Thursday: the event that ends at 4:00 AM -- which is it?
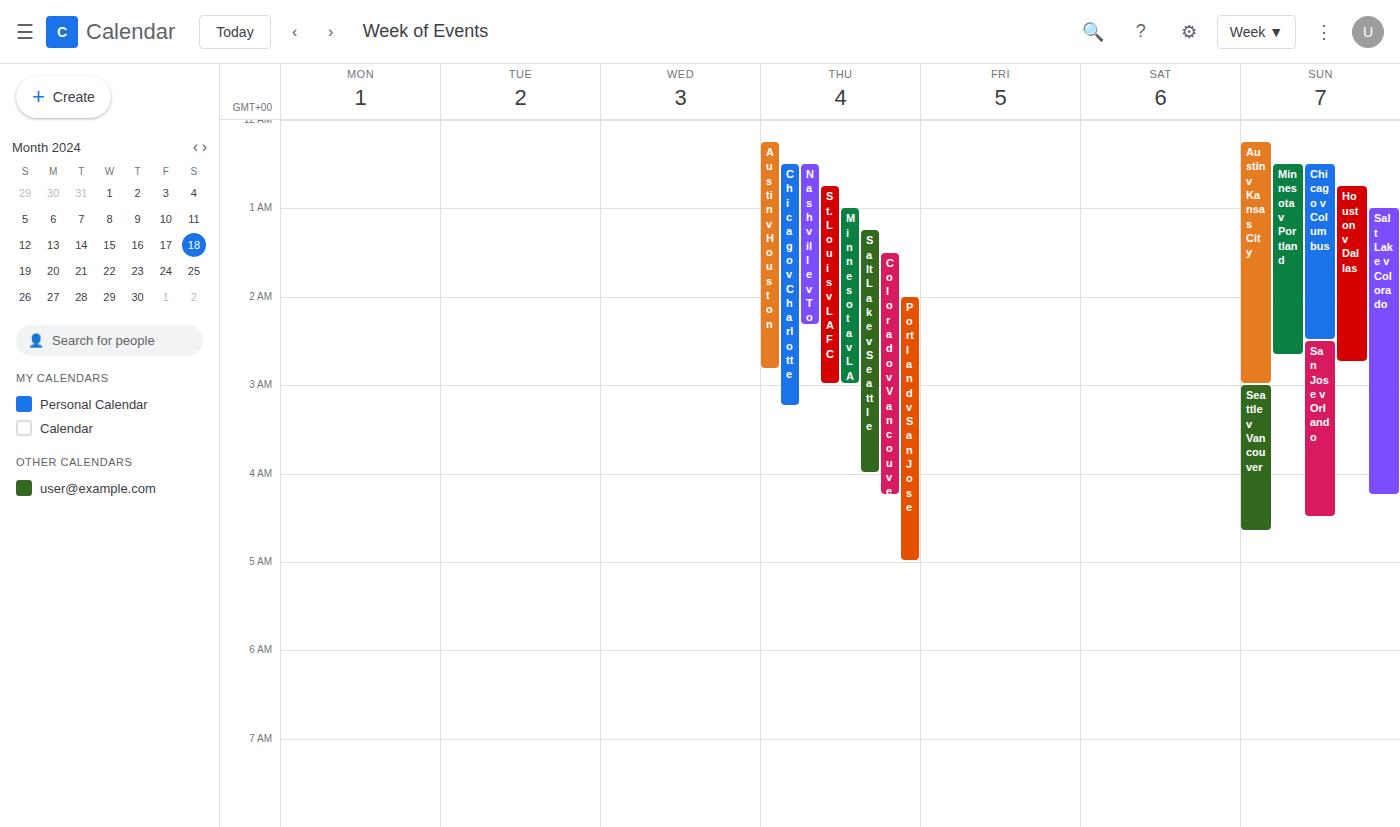
"Salt Lake v Seattle"